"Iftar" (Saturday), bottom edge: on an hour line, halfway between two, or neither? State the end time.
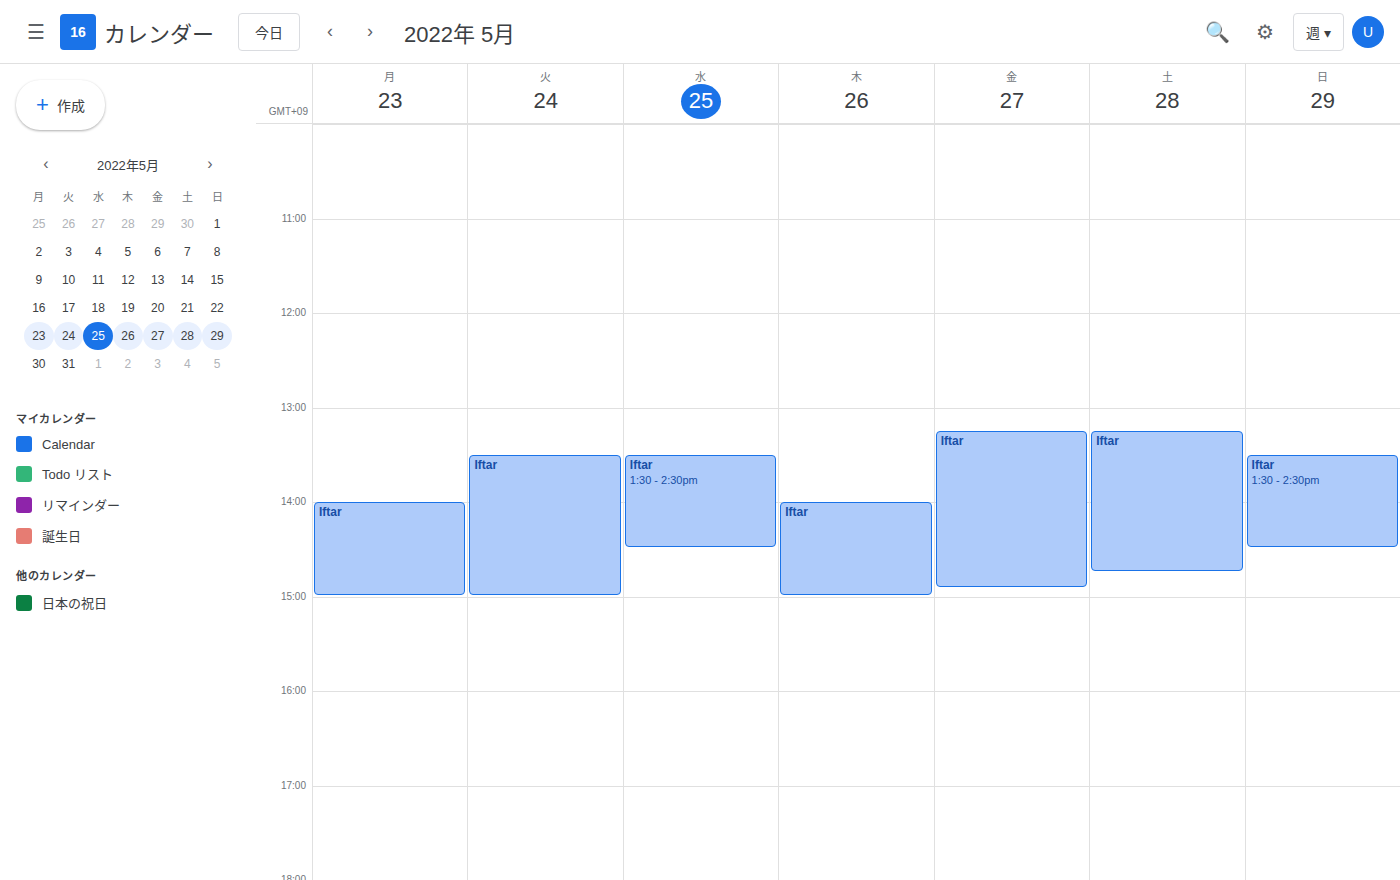
2:45 PM -- neither: three quarters of the way from the 2 PM line to the 3 PM line.